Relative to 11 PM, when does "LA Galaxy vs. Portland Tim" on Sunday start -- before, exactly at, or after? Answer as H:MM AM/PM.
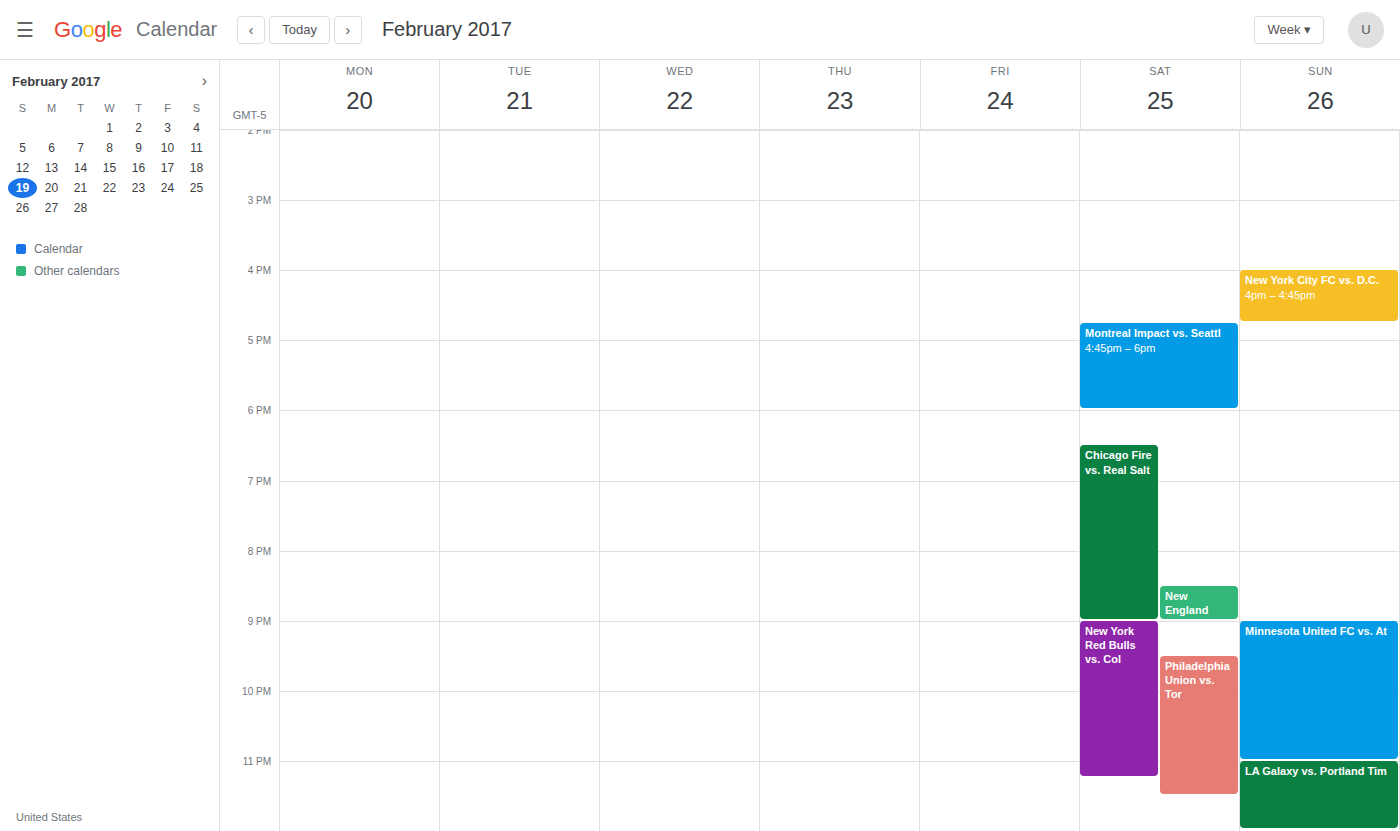
11:00 PM -- exactly at 11 PM, on the 11 PM line.